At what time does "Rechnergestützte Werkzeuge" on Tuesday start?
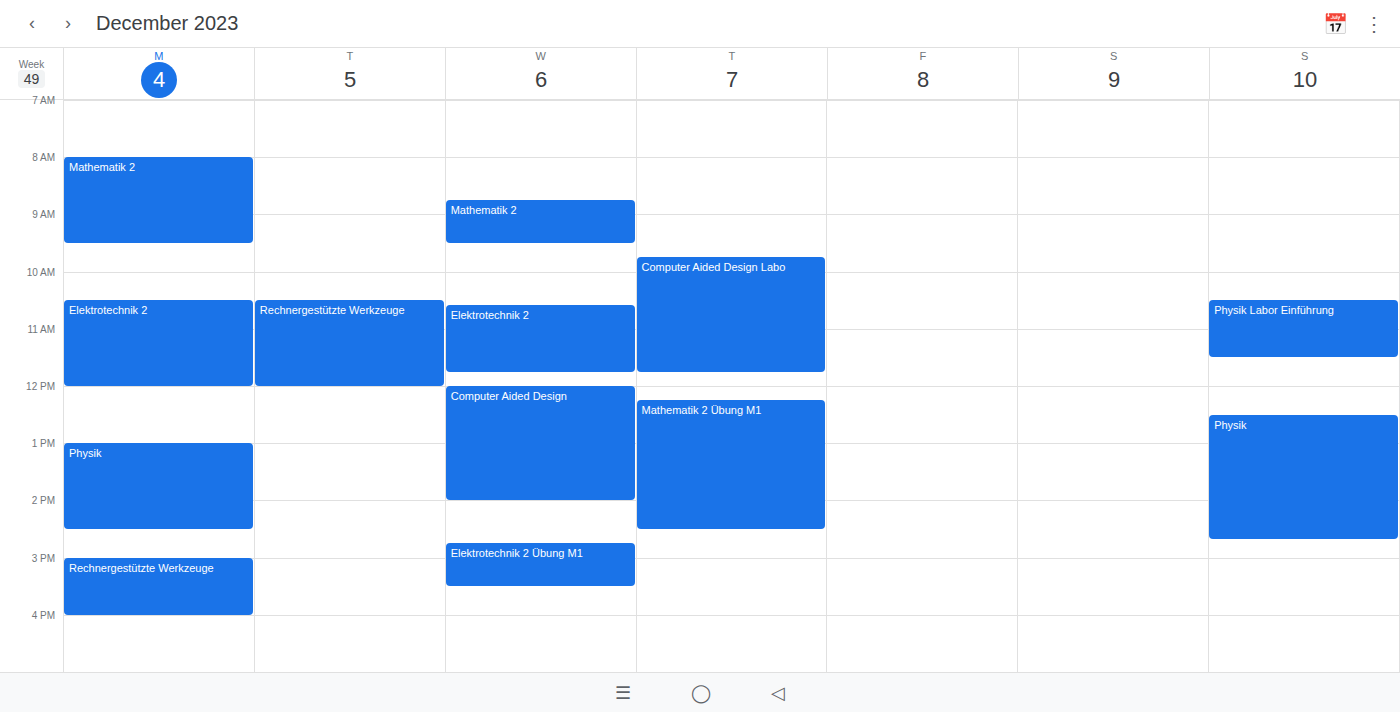
10:30 AM